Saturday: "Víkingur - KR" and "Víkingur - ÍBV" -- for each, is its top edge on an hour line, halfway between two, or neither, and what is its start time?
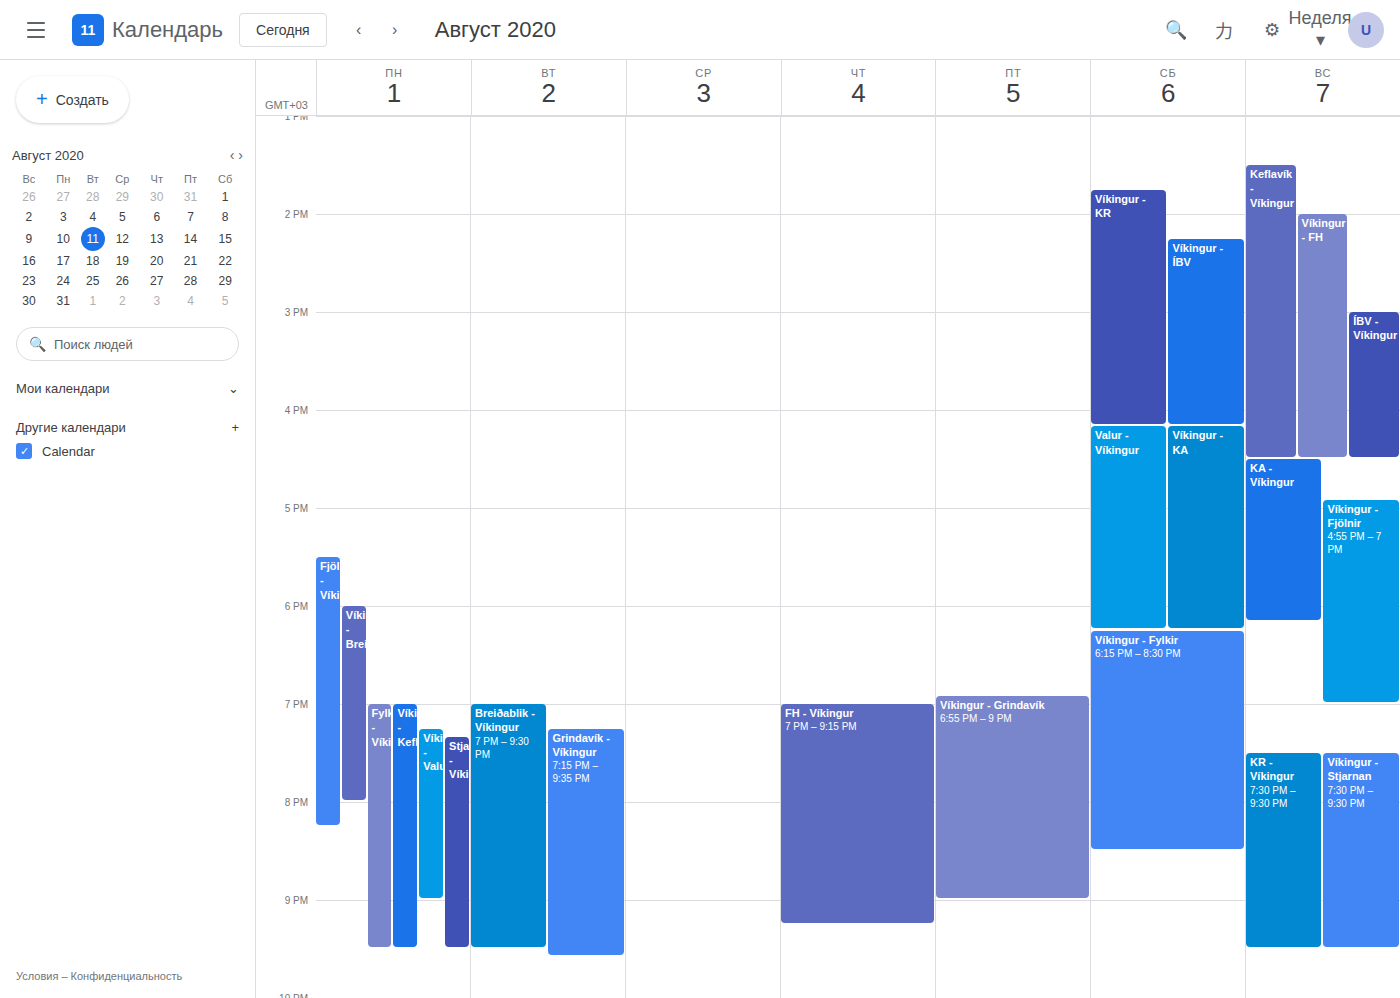
"Víkingur - KR": 1:45 PM, neither: three quarters of the way from the 1 PM line to the 2 PM line. "Víkingur - ÍBV": 2:15 PM, neither: a quarter of the way from the 2 PM line to the 3 PM line.